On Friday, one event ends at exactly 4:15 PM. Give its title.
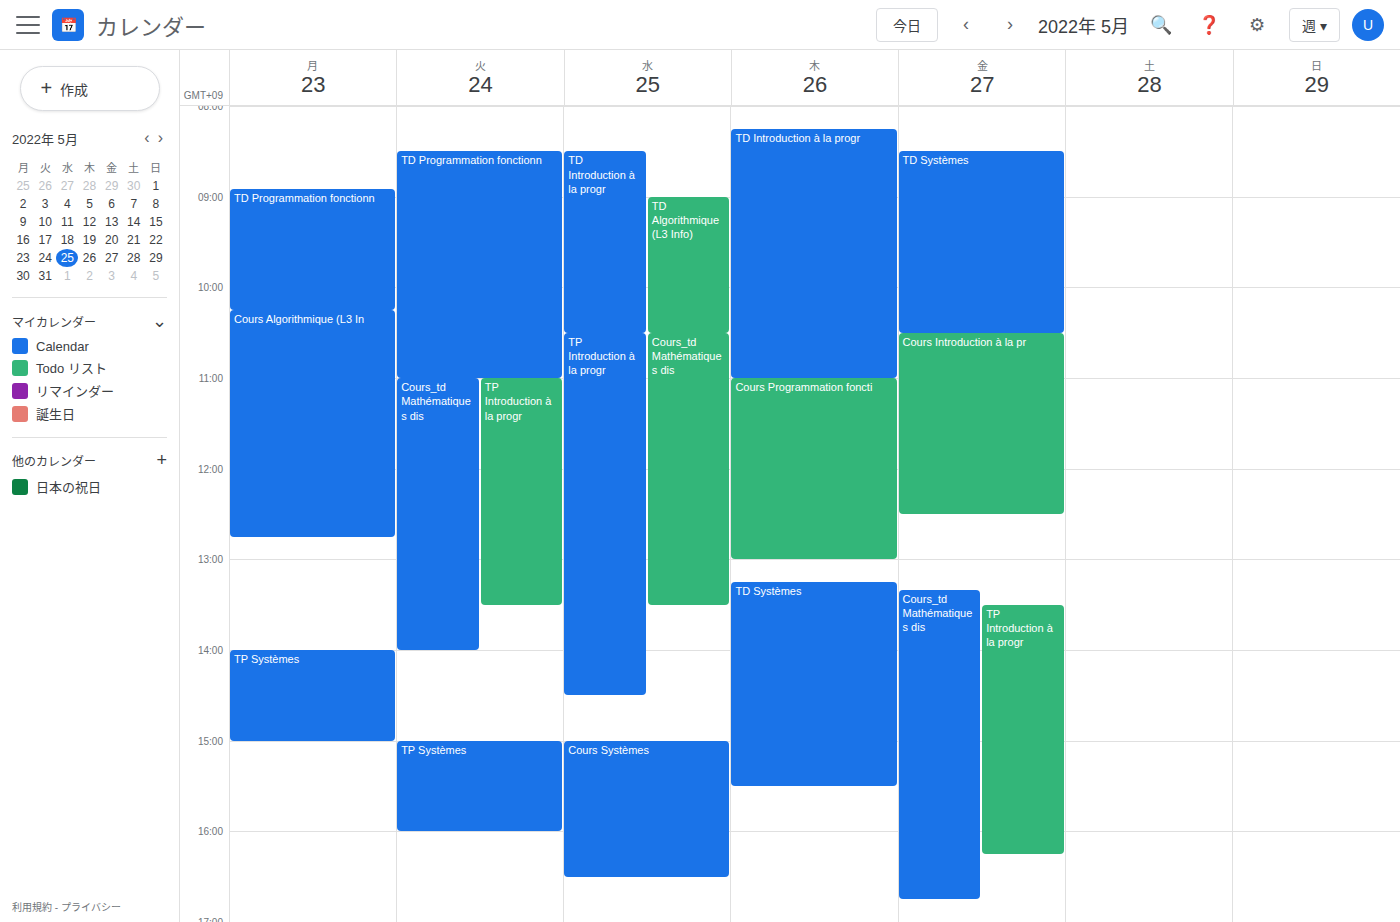
"TP Introduction à la progr"